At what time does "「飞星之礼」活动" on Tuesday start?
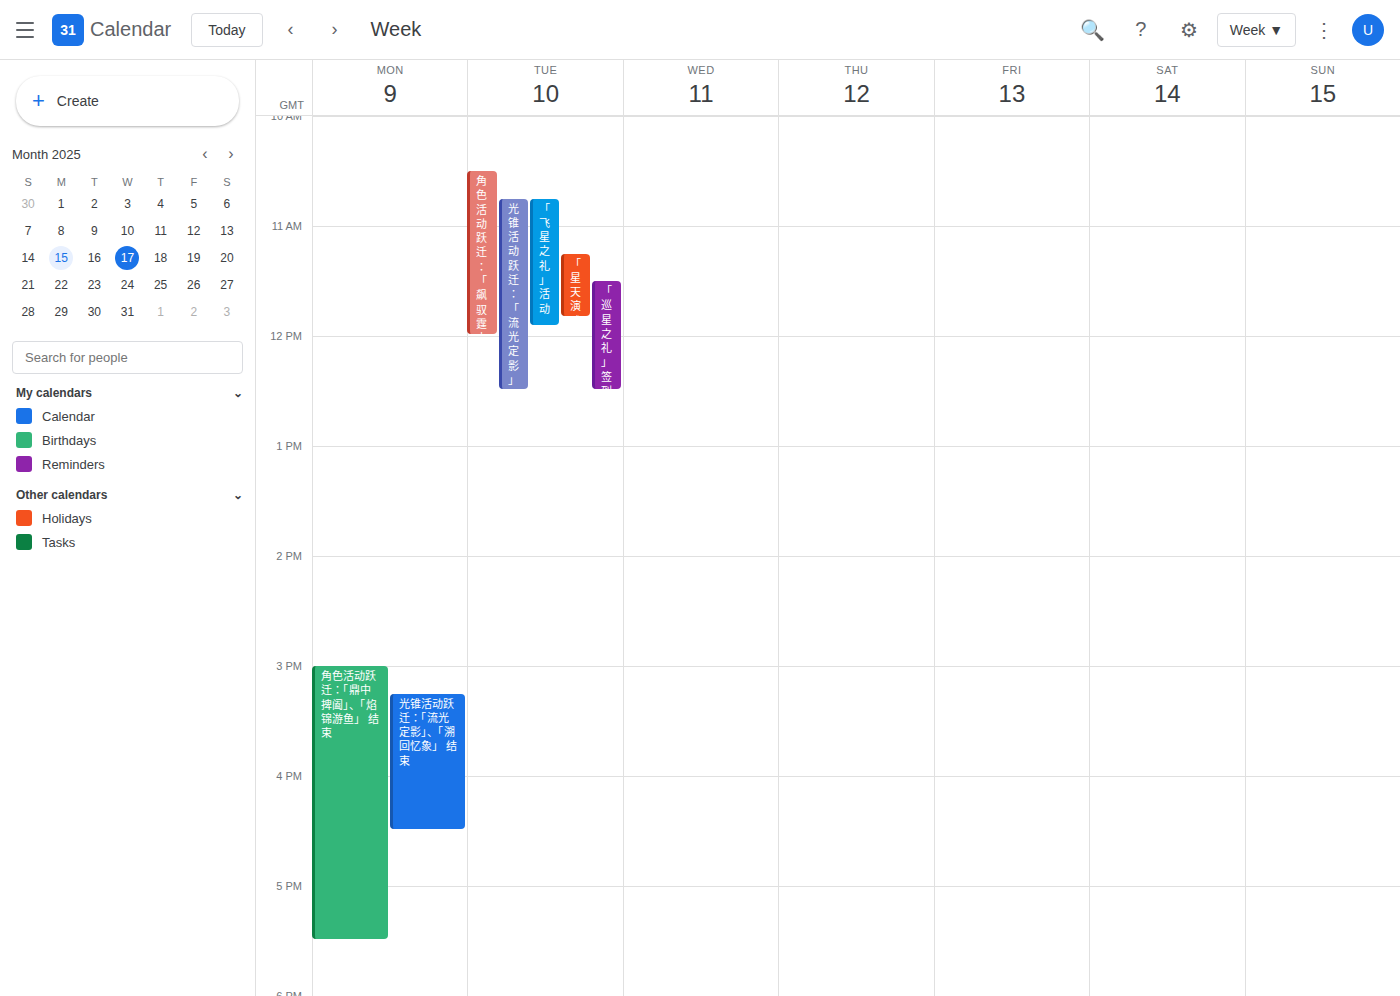
10:45 AM